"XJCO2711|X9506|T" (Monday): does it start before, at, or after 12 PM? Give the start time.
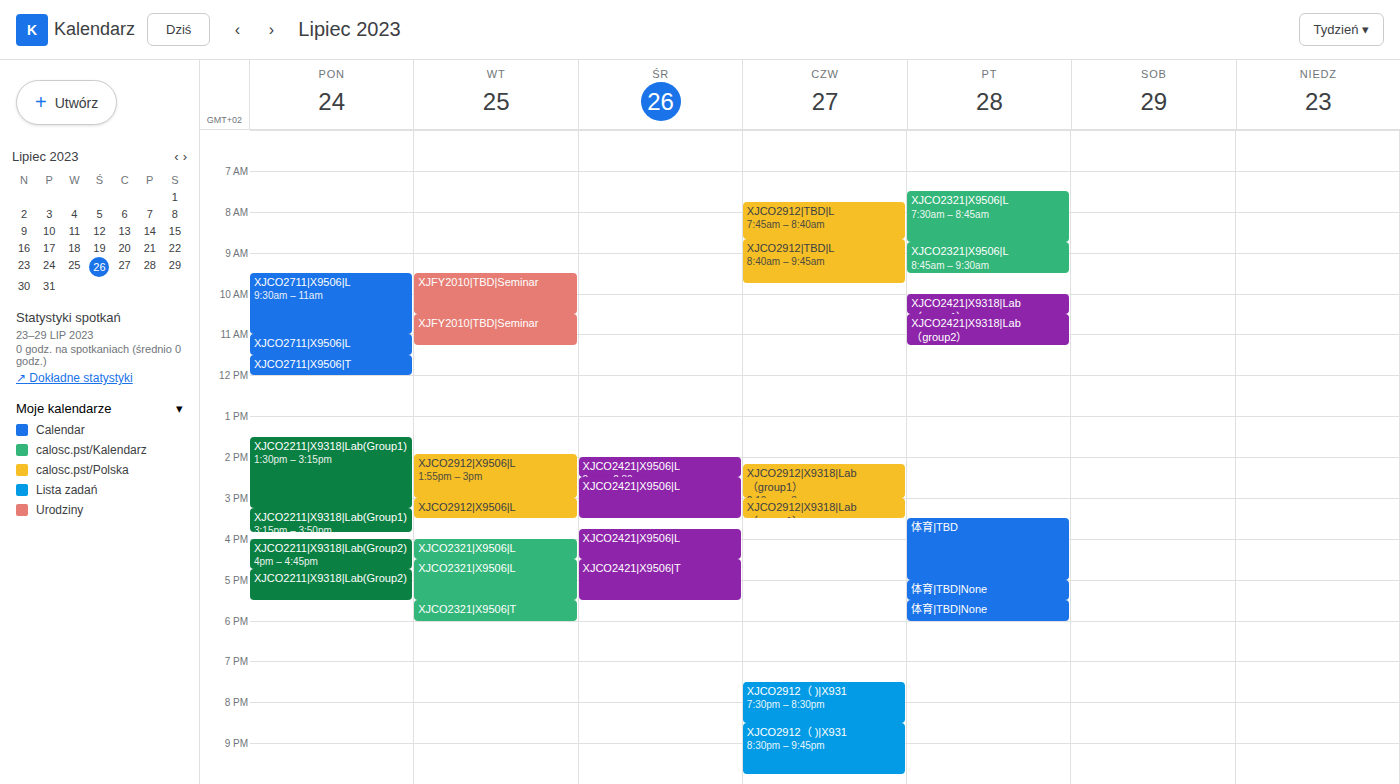
11:30 AM -- before 12 PM, 30 minutes above the 12 PM line.